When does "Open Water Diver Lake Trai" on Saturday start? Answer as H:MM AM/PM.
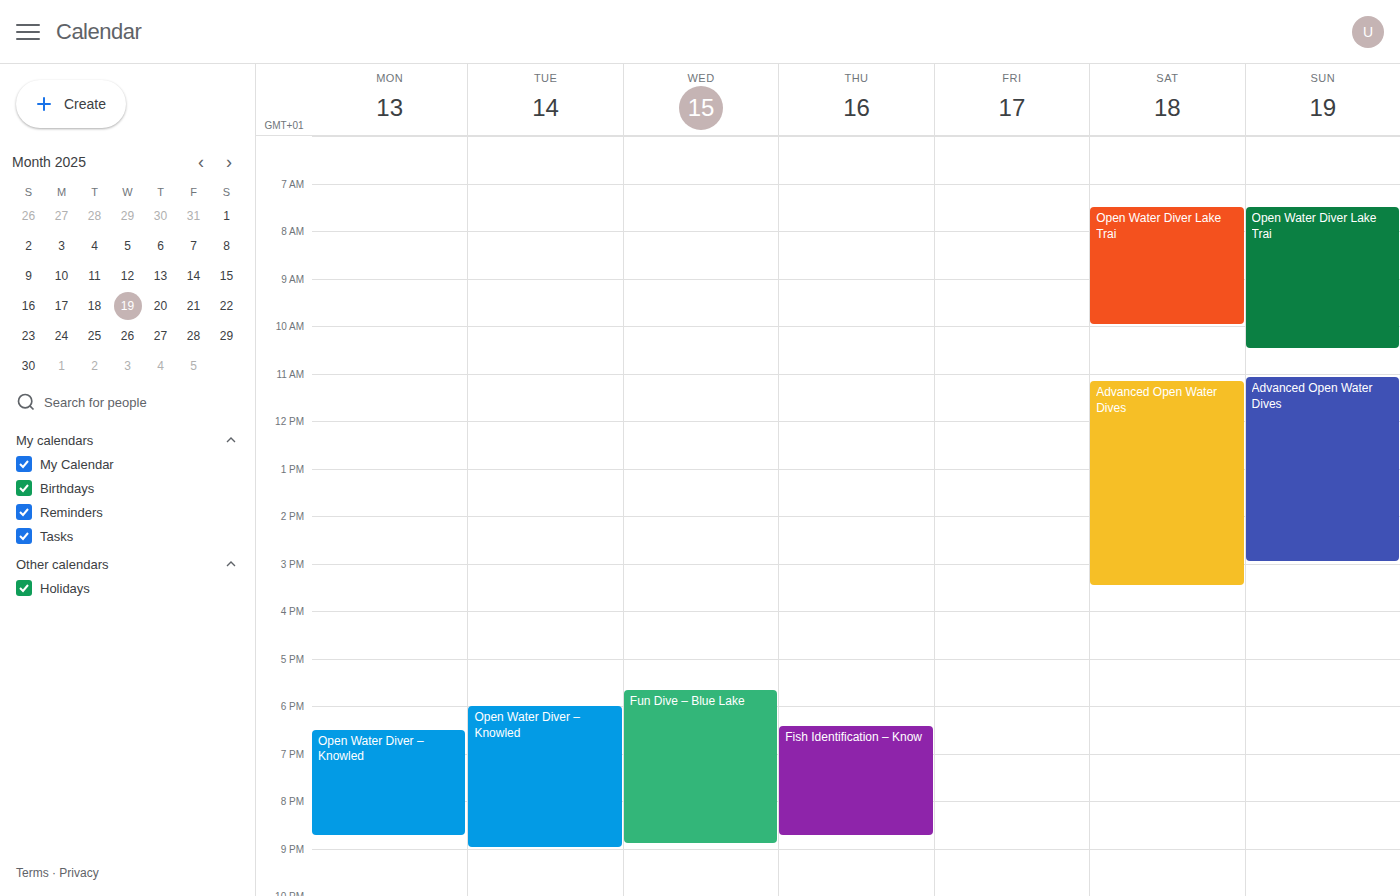
7:30 AM